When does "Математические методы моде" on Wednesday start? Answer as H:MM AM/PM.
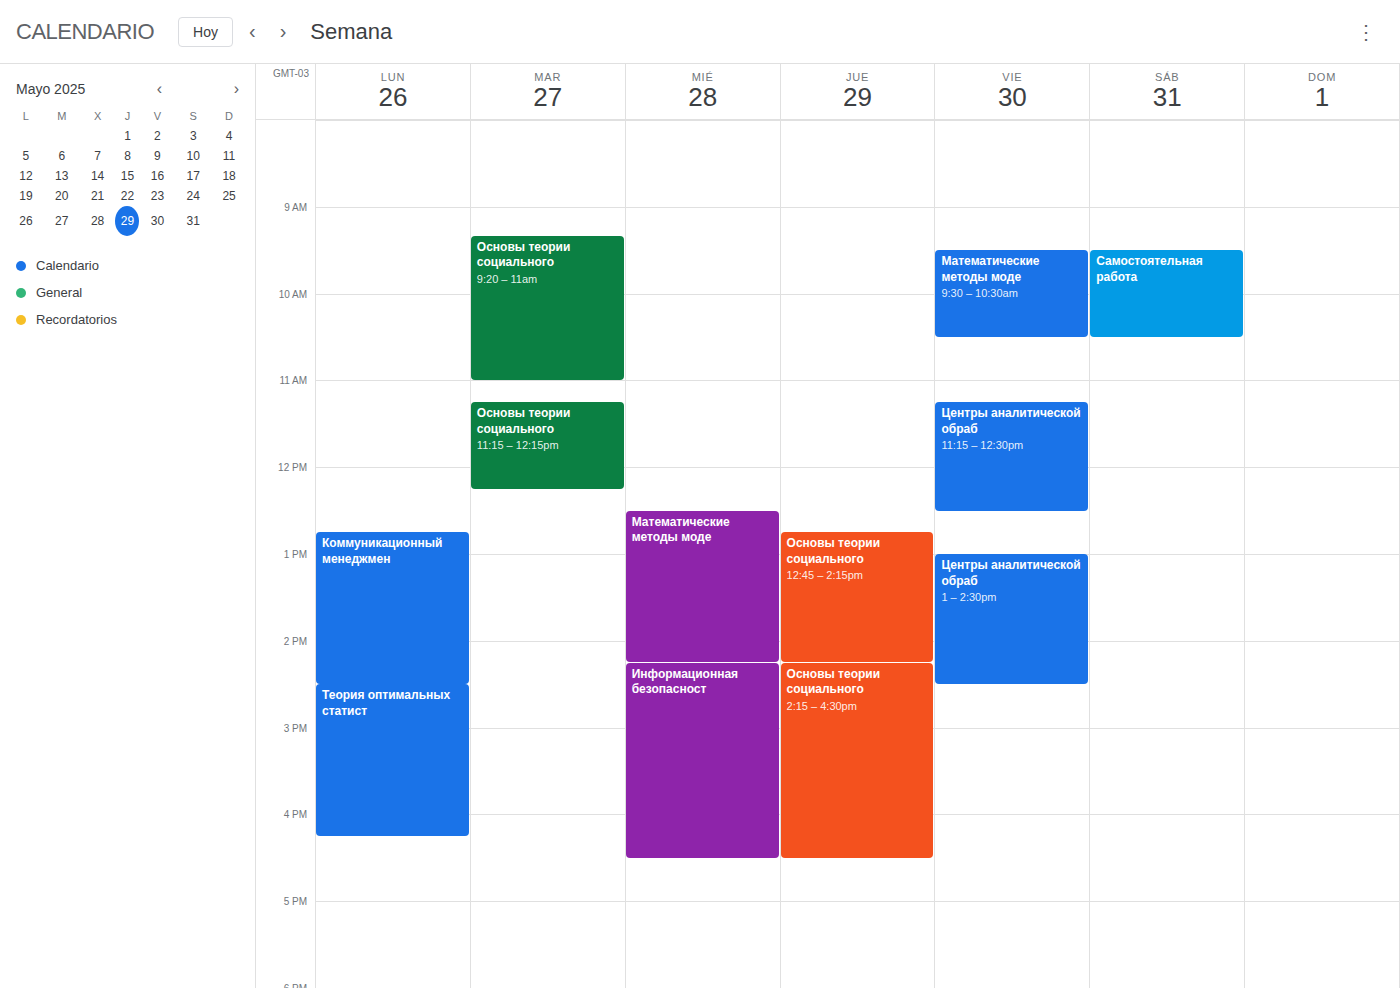
12:30 PM